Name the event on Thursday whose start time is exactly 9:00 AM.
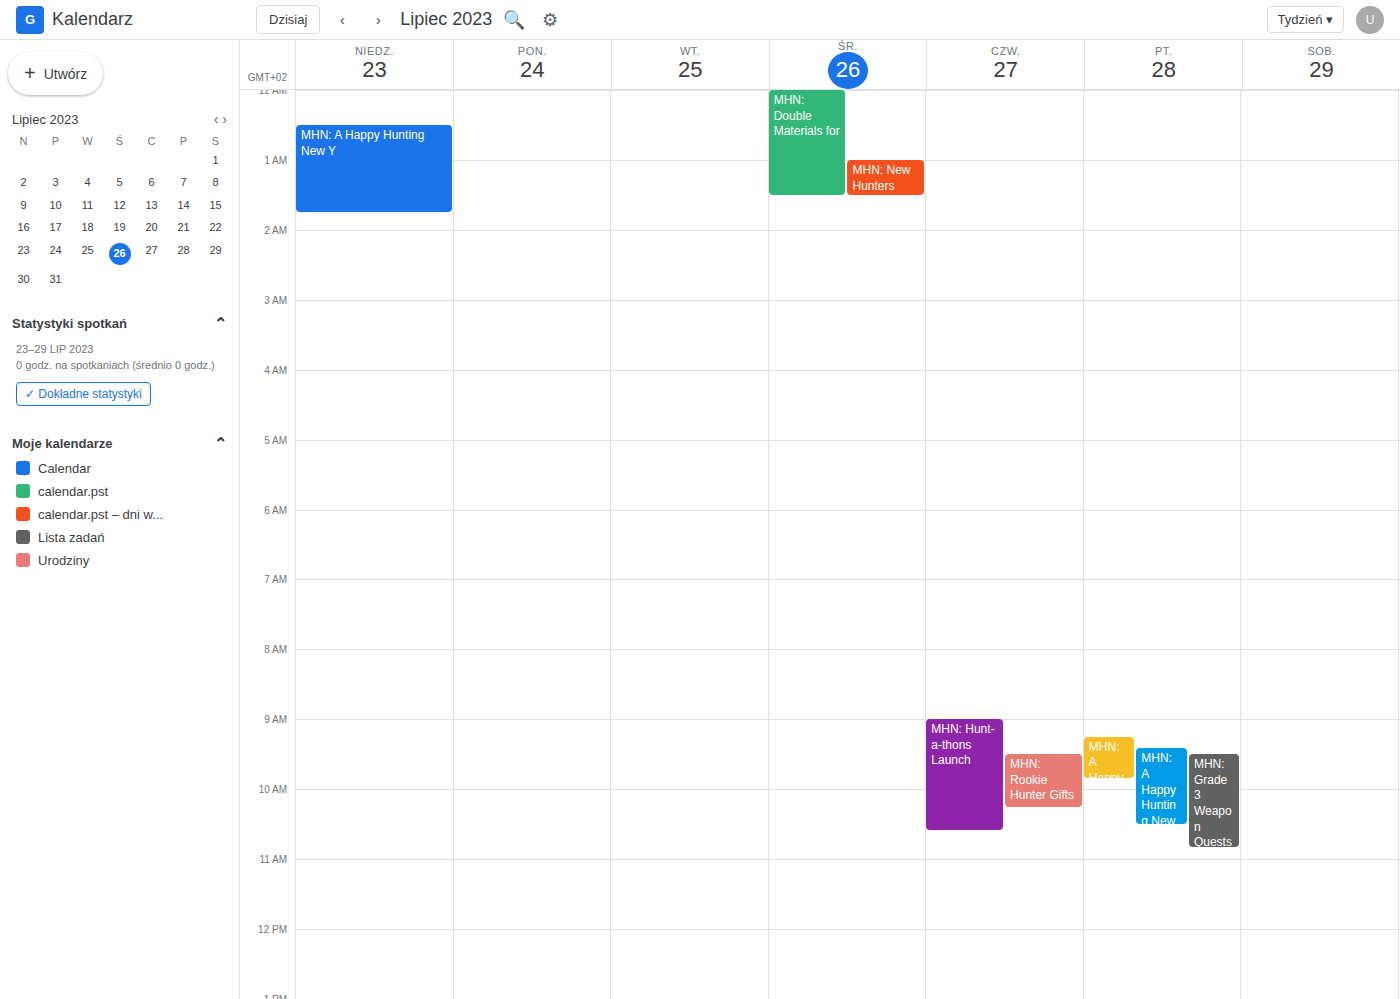
"MHN: Hunt-a-thons Launch"